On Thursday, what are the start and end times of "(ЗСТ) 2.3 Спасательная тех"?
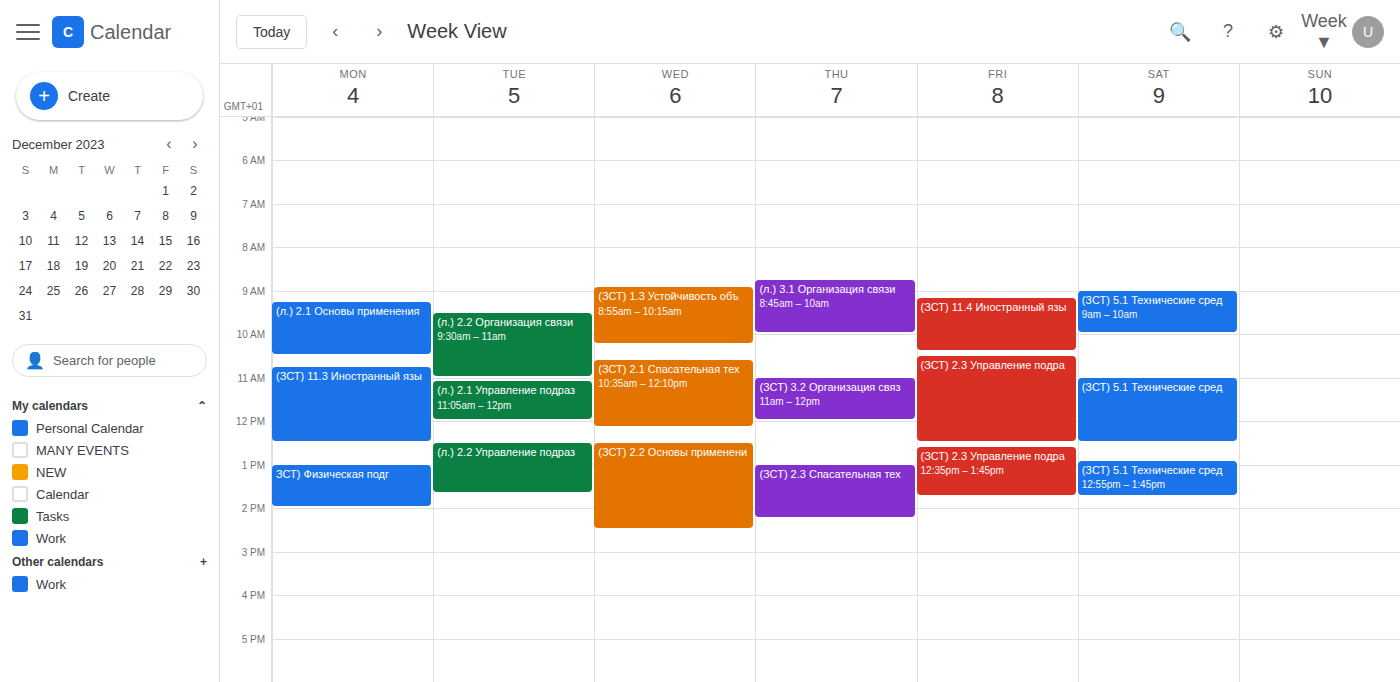
1:00 PM to 2:15 PM